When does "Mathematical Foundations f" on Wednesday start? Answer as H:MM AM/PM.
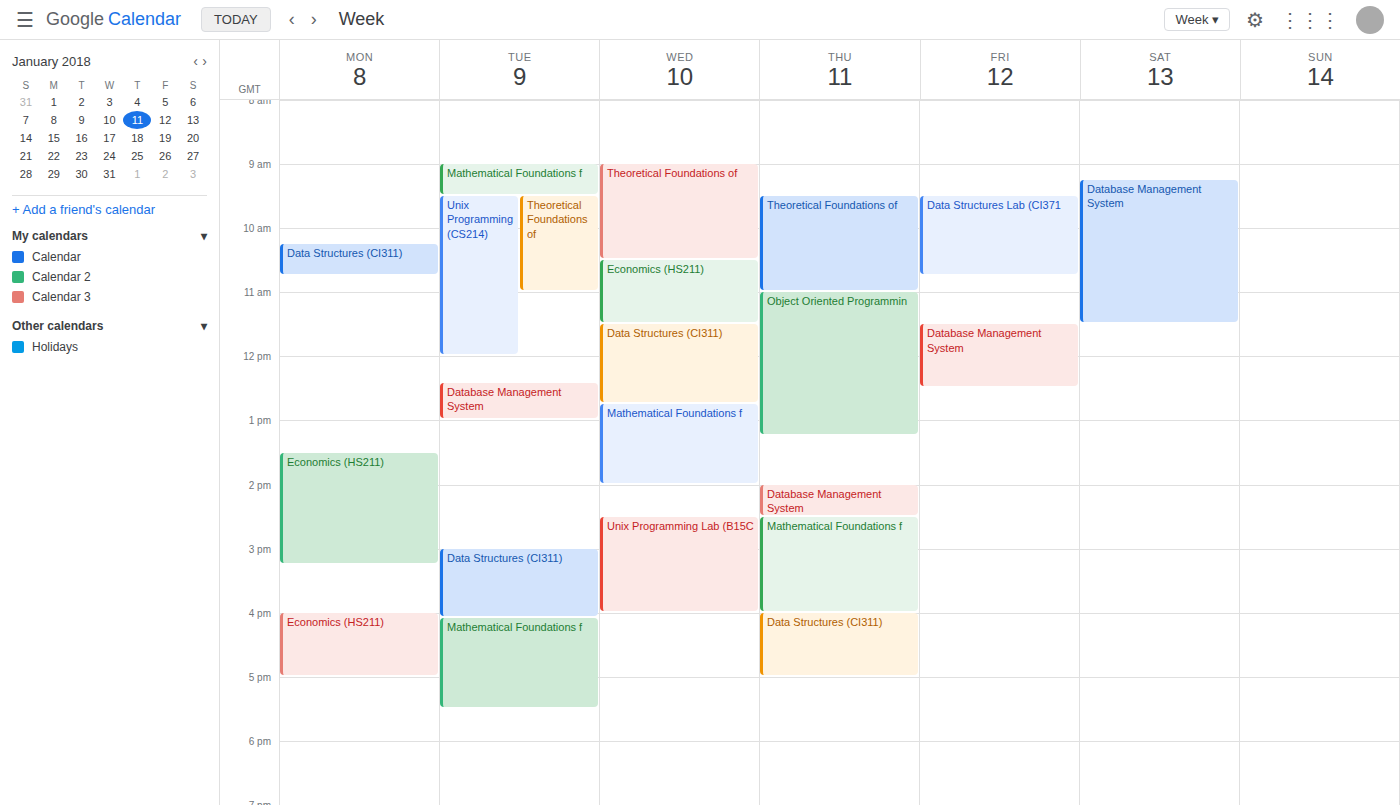
12:45 PM